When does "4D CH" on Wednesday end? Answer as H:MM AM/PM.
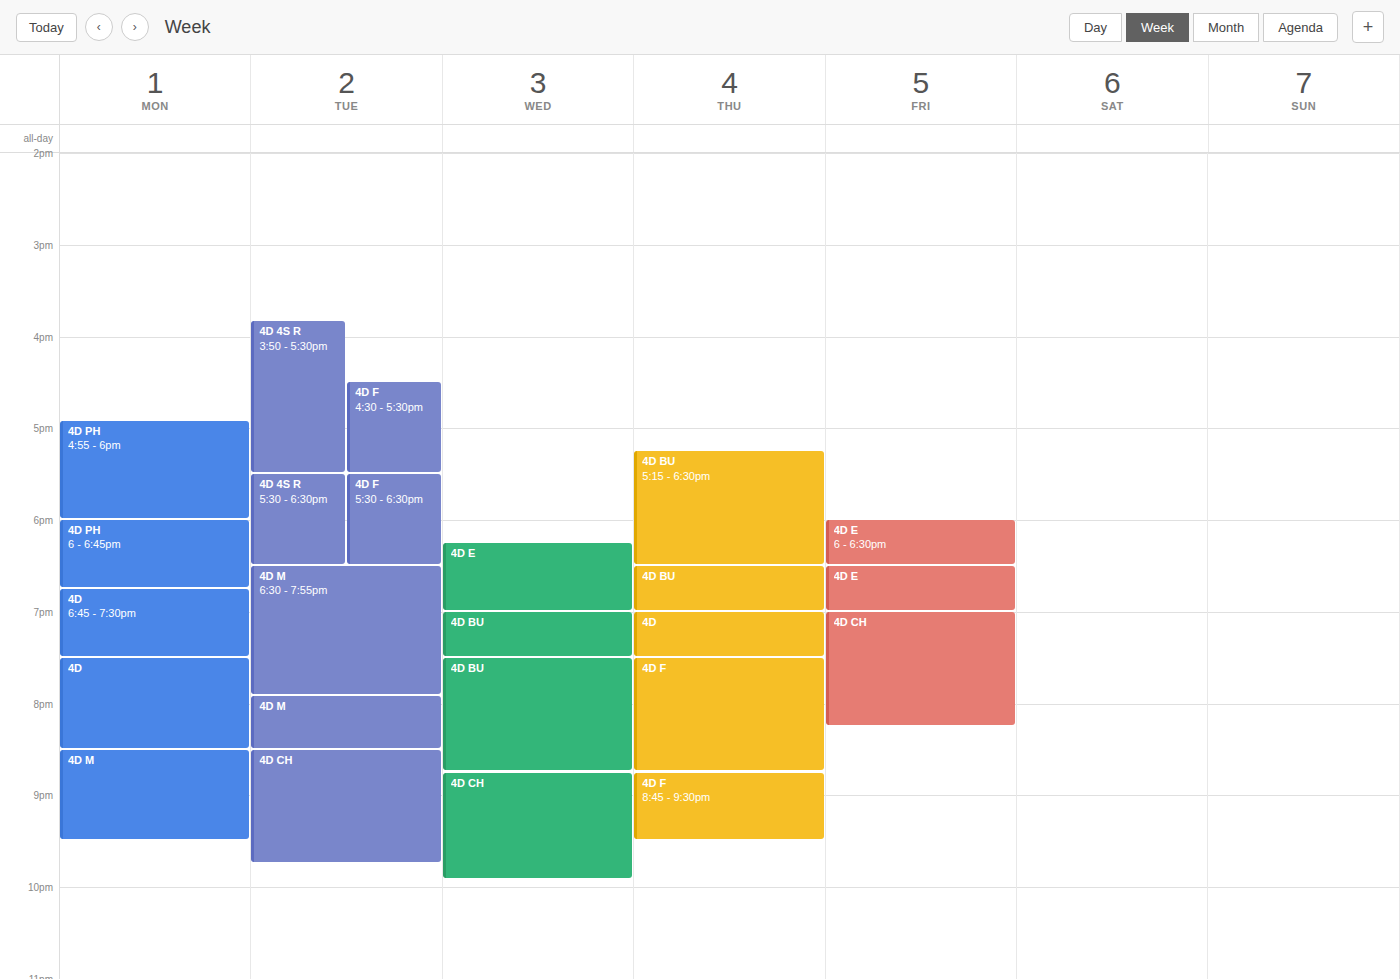
9:55 PM